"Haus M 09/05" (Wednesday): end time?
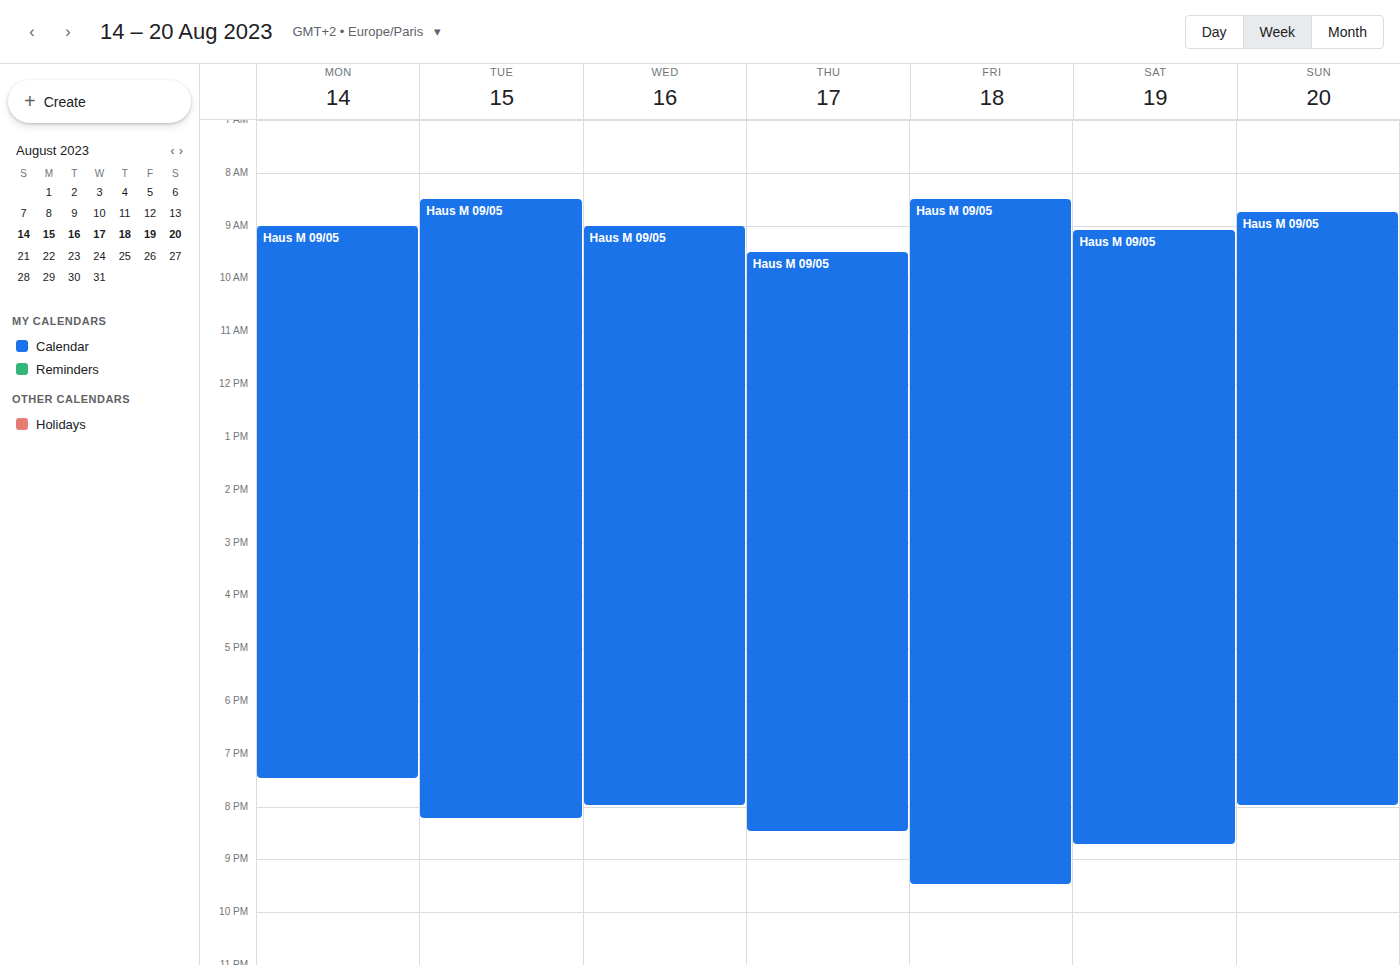
8:00 PM